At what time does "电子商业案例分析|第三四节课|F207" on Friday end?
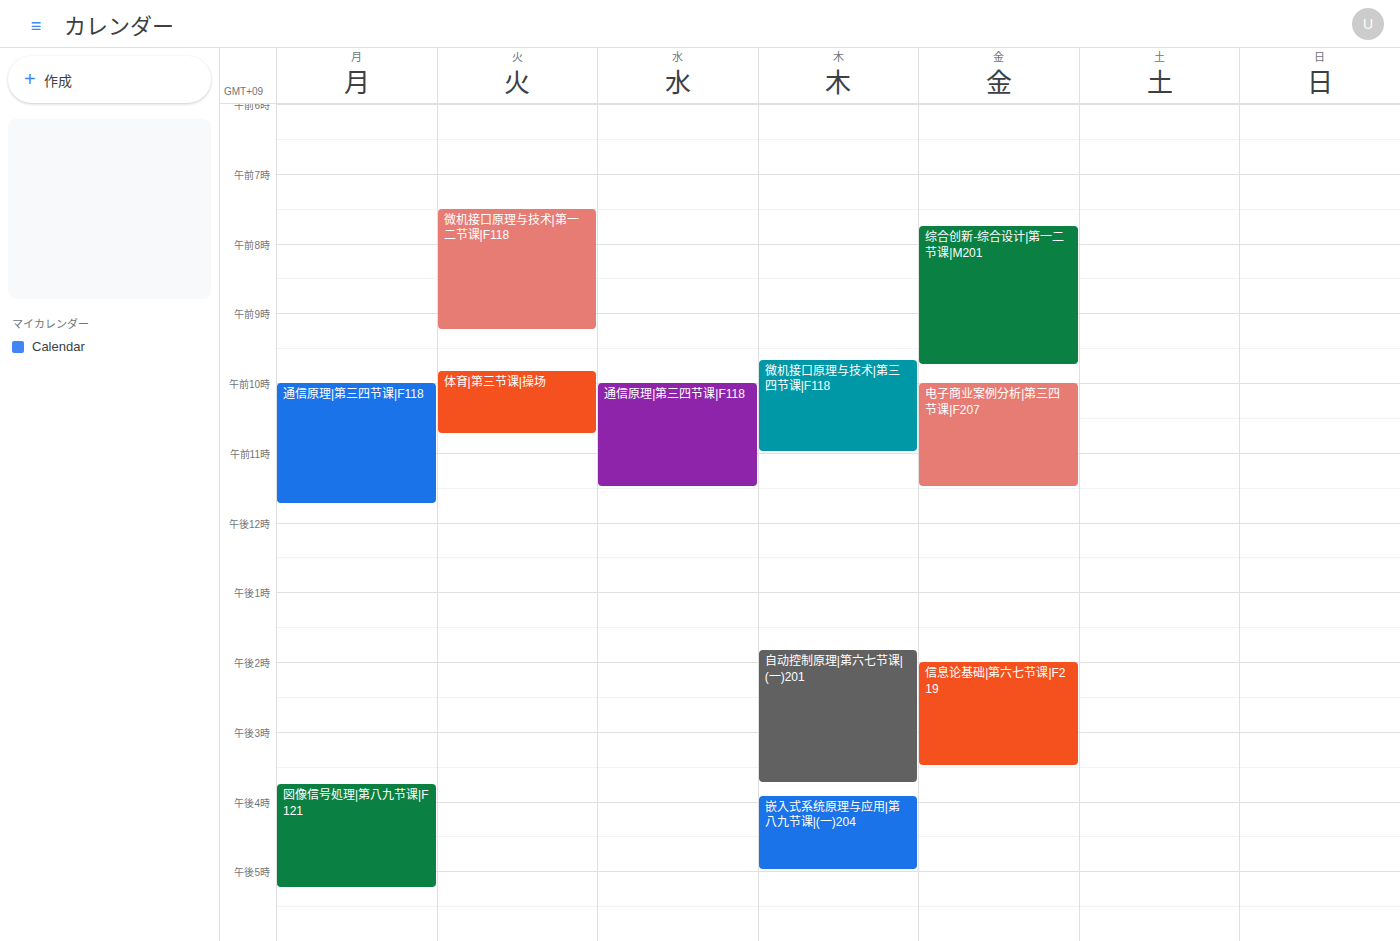
11:30 AM